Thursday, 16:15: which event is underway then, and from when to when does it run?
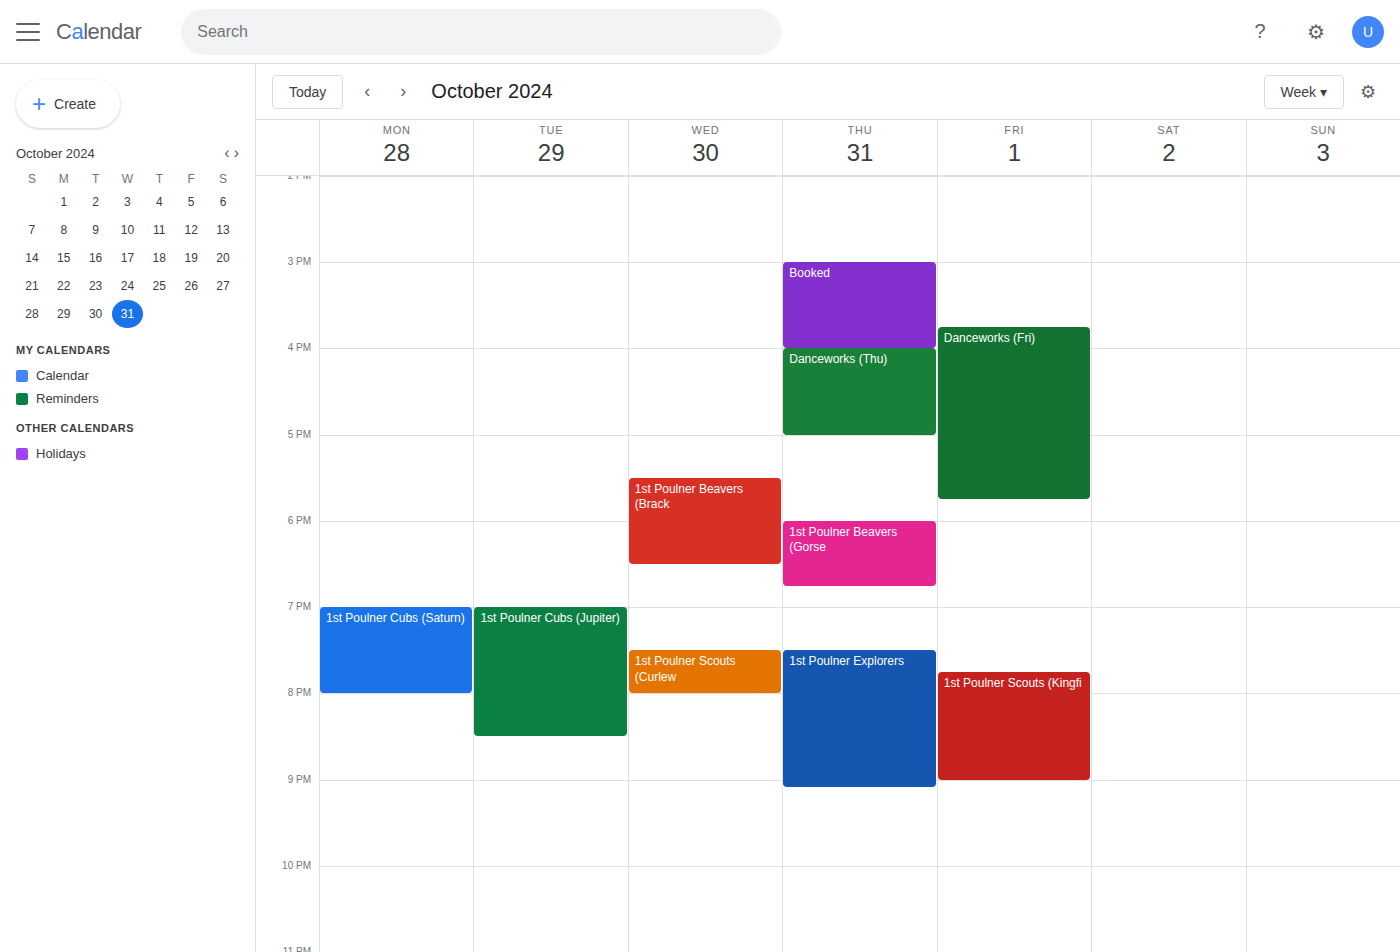
"Danceworks (Thu)", 16:00 to 17:00